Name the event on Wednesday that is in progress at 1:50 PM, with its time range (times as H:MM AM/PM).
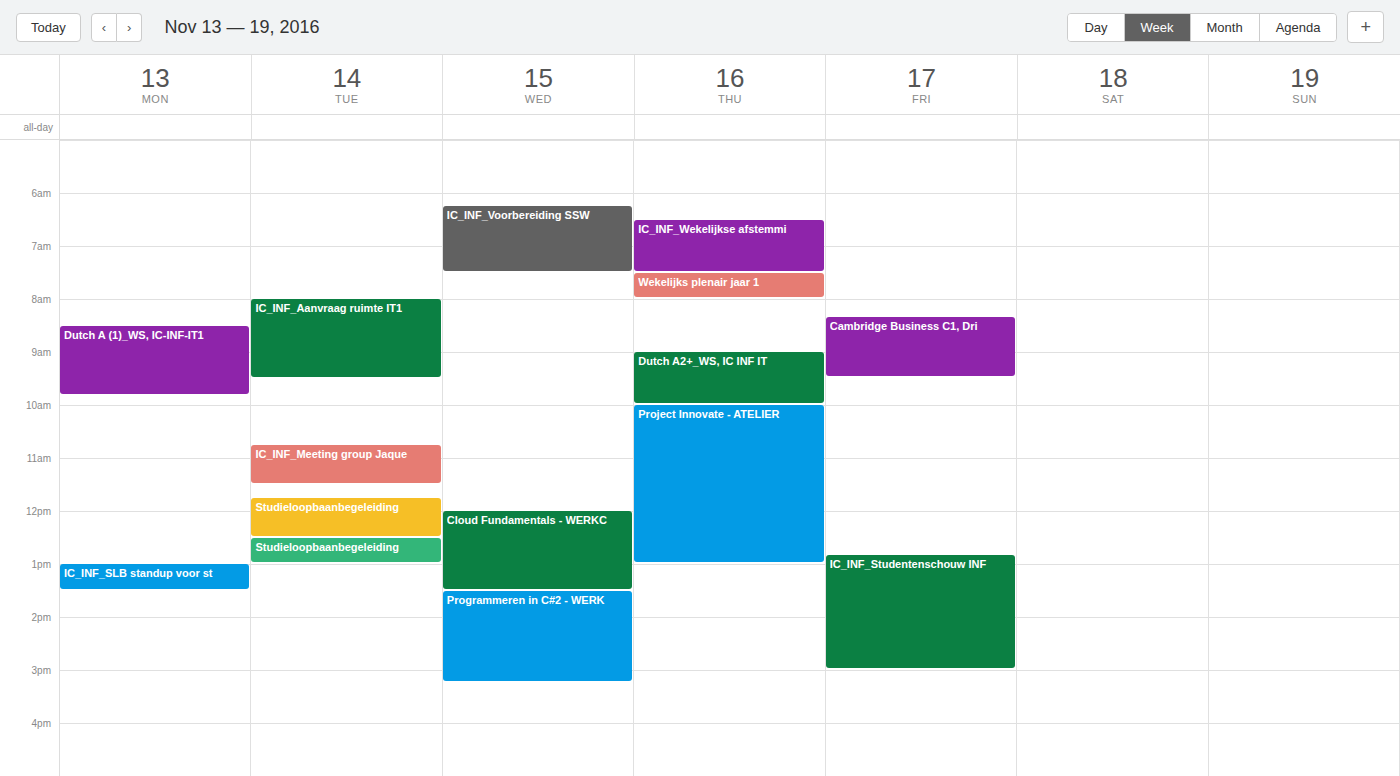
"Programmeren in C#2 - WERK", 1:30 PM to 3:15 PM